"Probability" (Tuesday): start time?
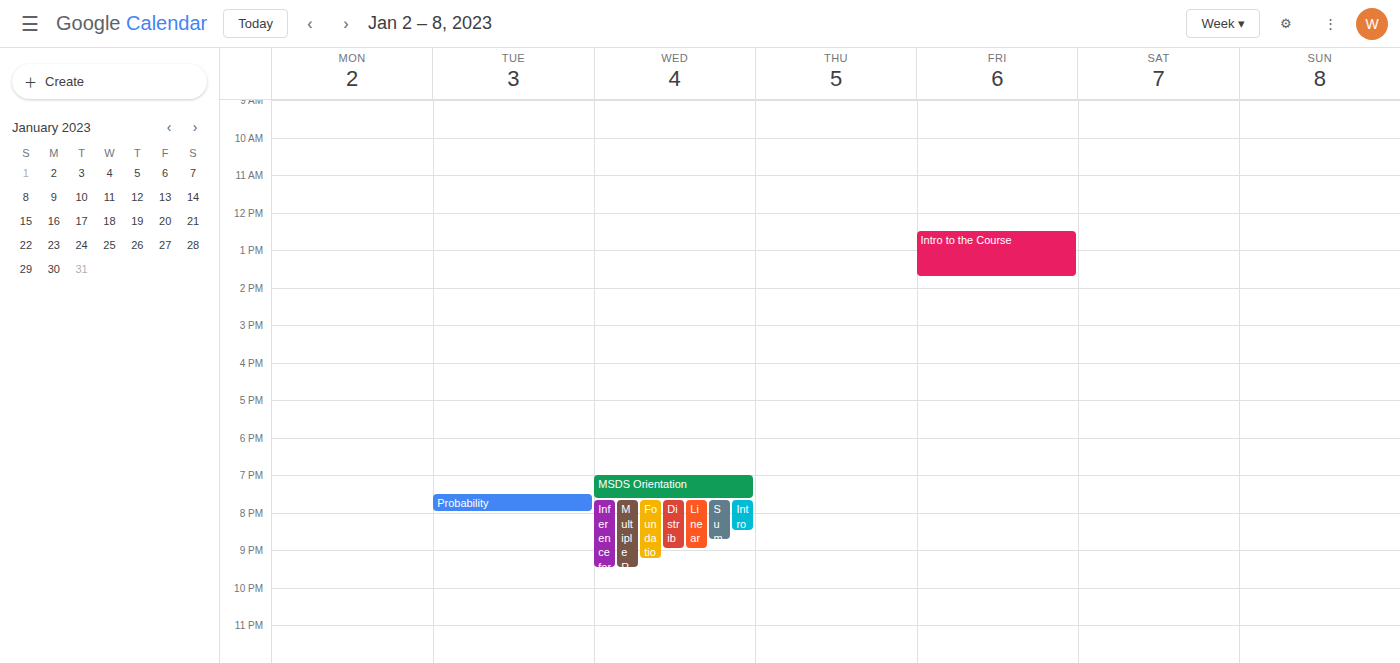
7:30 PM